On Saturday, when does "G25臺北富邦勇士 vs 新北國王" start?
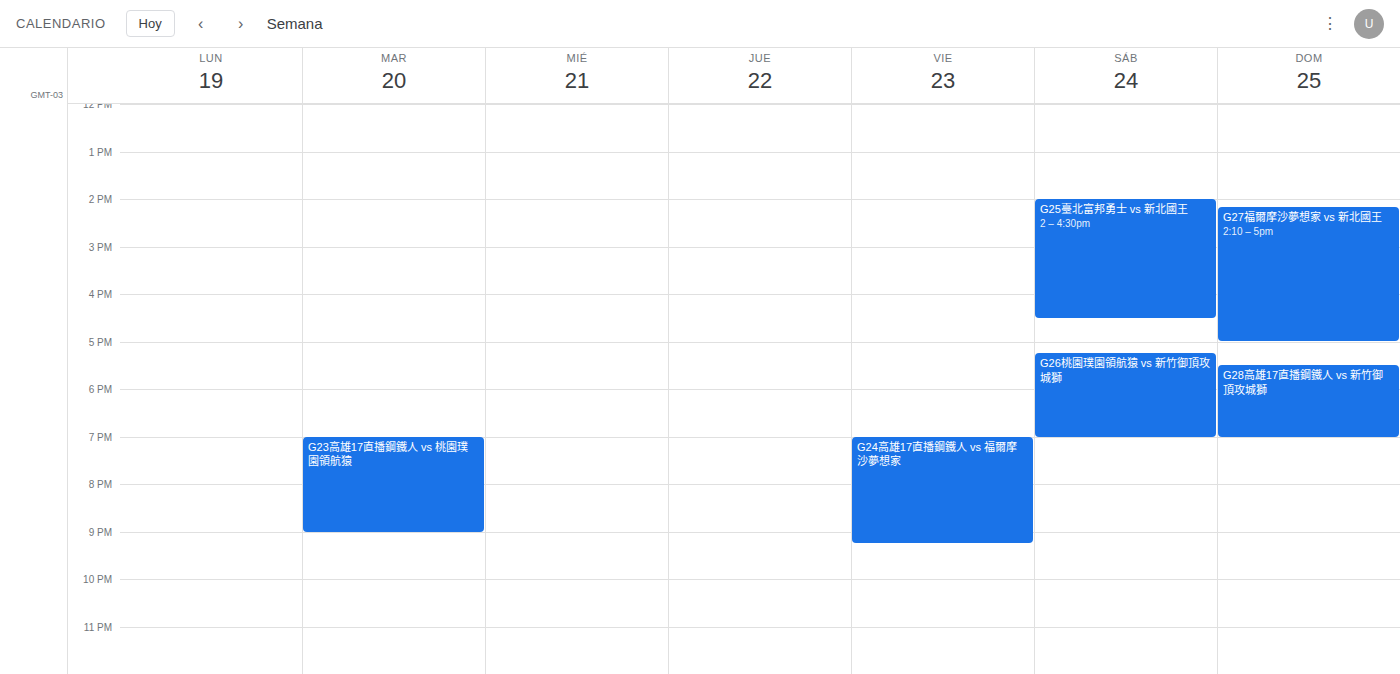
2:00 PM